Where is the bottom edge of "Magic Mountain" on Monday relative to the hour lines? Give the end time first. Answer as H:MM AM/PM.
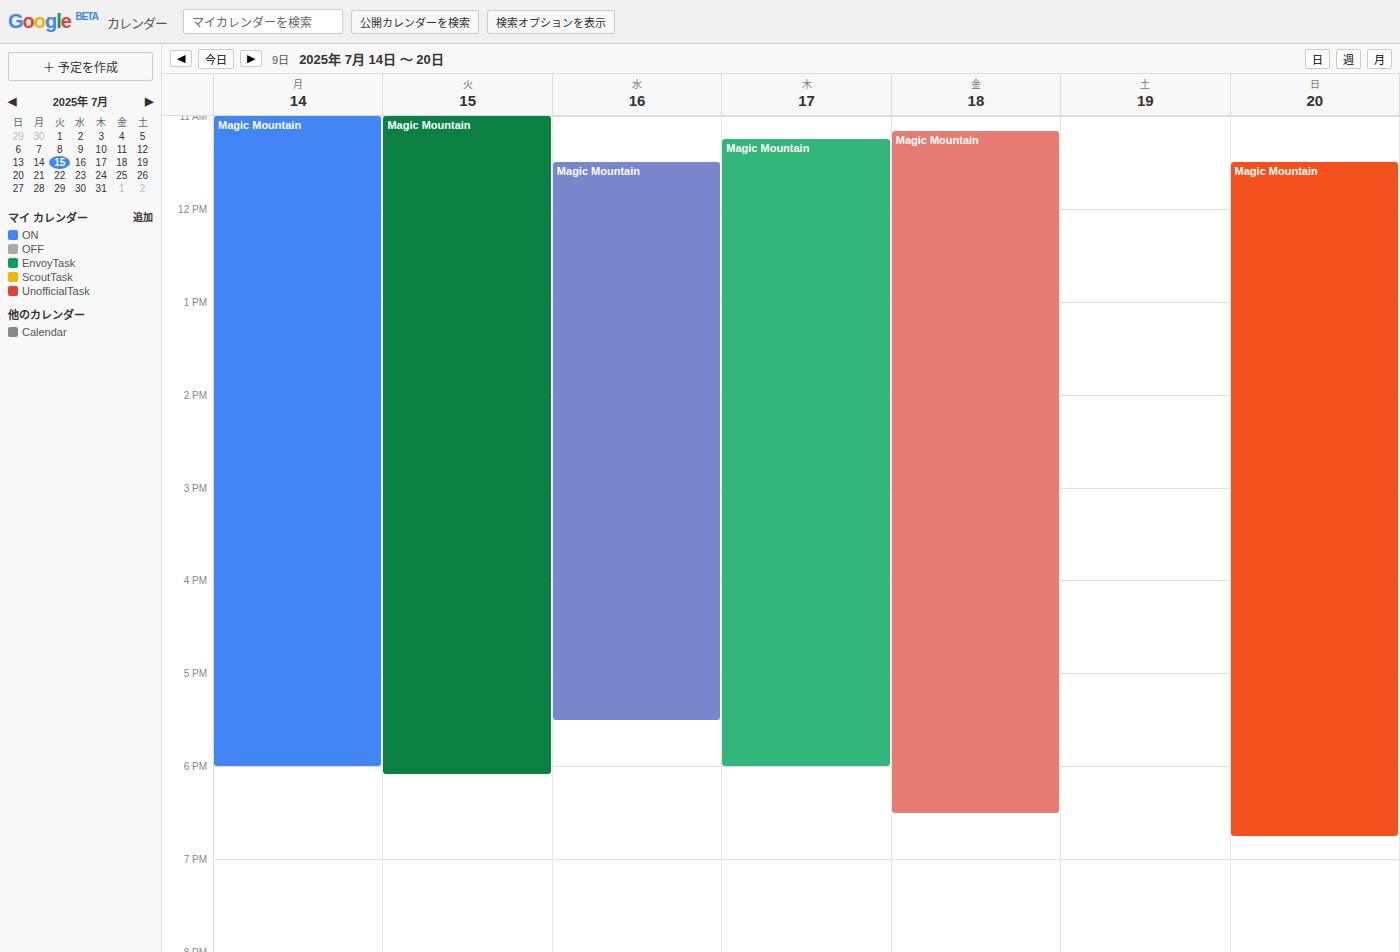
6:00 PM -- exactly on the 6 PM line.